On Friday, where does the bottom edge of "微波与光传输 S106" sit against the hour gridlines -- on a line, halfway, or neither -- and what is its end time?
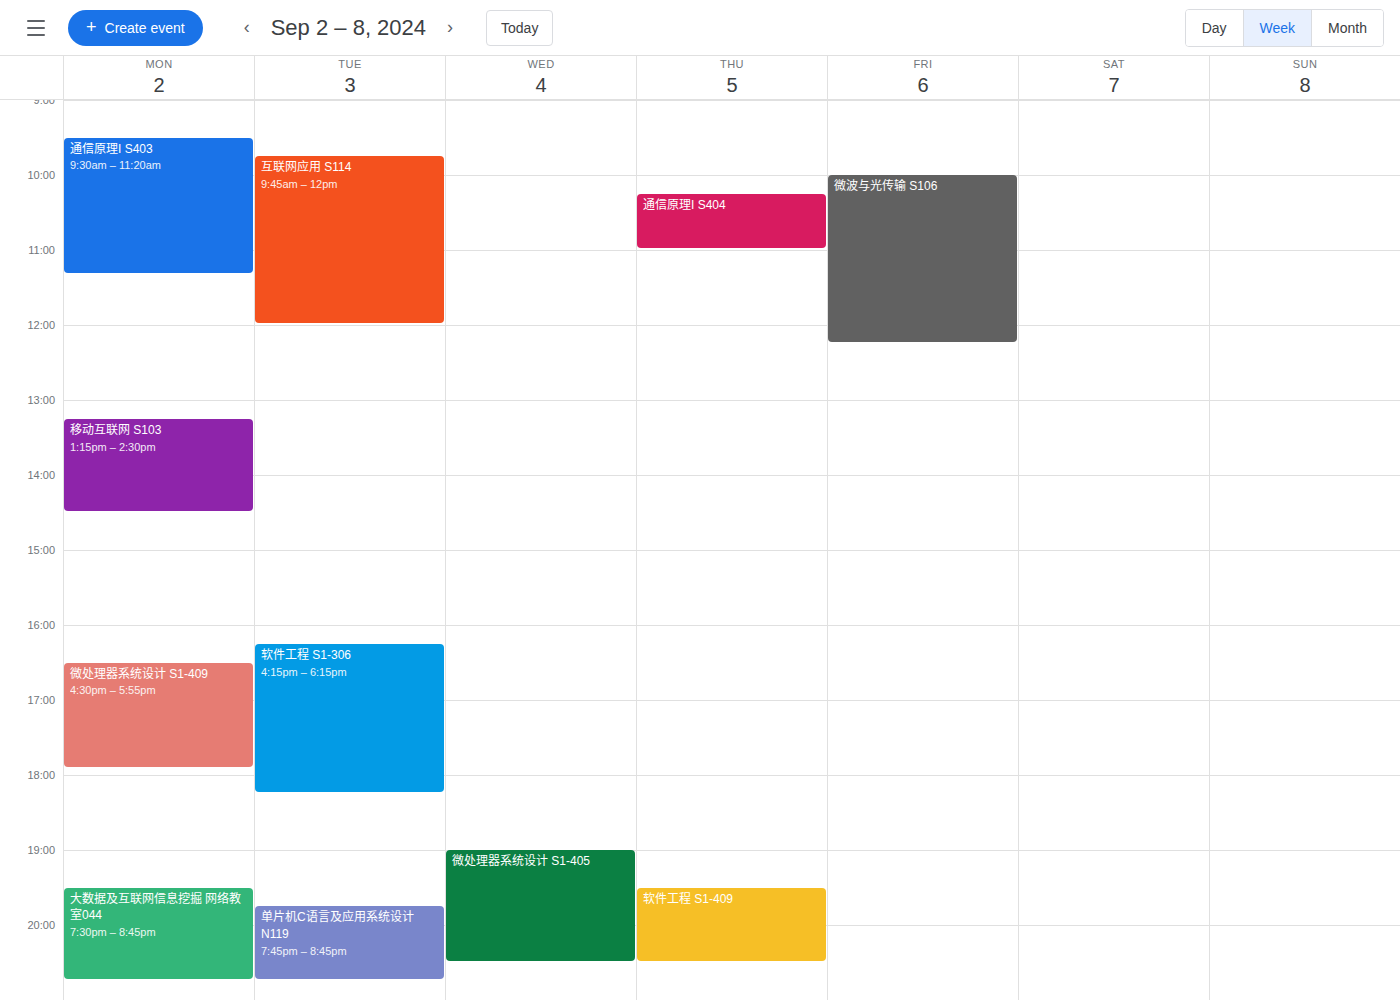
12:15 PM -- neither: a quarter of the way from the 12 PM line to the 1 PM line.